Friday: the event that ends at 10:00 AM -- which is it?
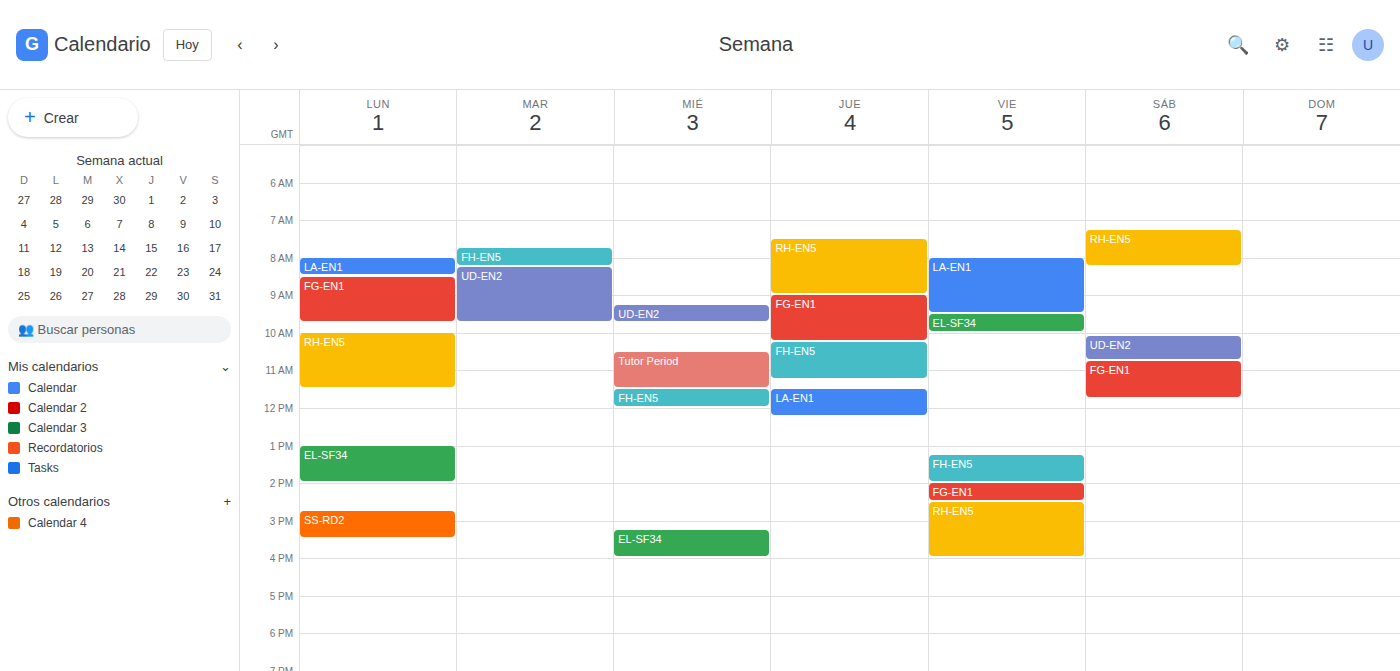
"EL-SF34"